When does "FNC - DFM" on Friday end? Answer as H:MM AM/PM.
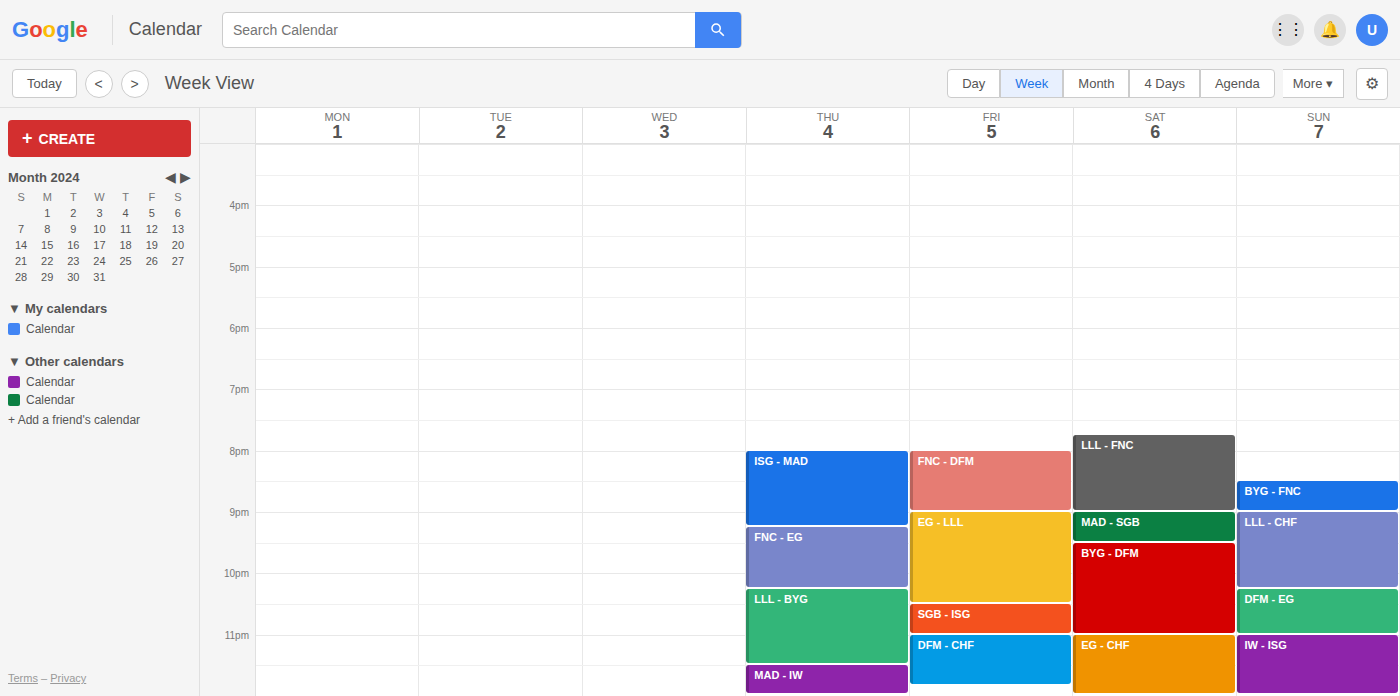
9:00 PM